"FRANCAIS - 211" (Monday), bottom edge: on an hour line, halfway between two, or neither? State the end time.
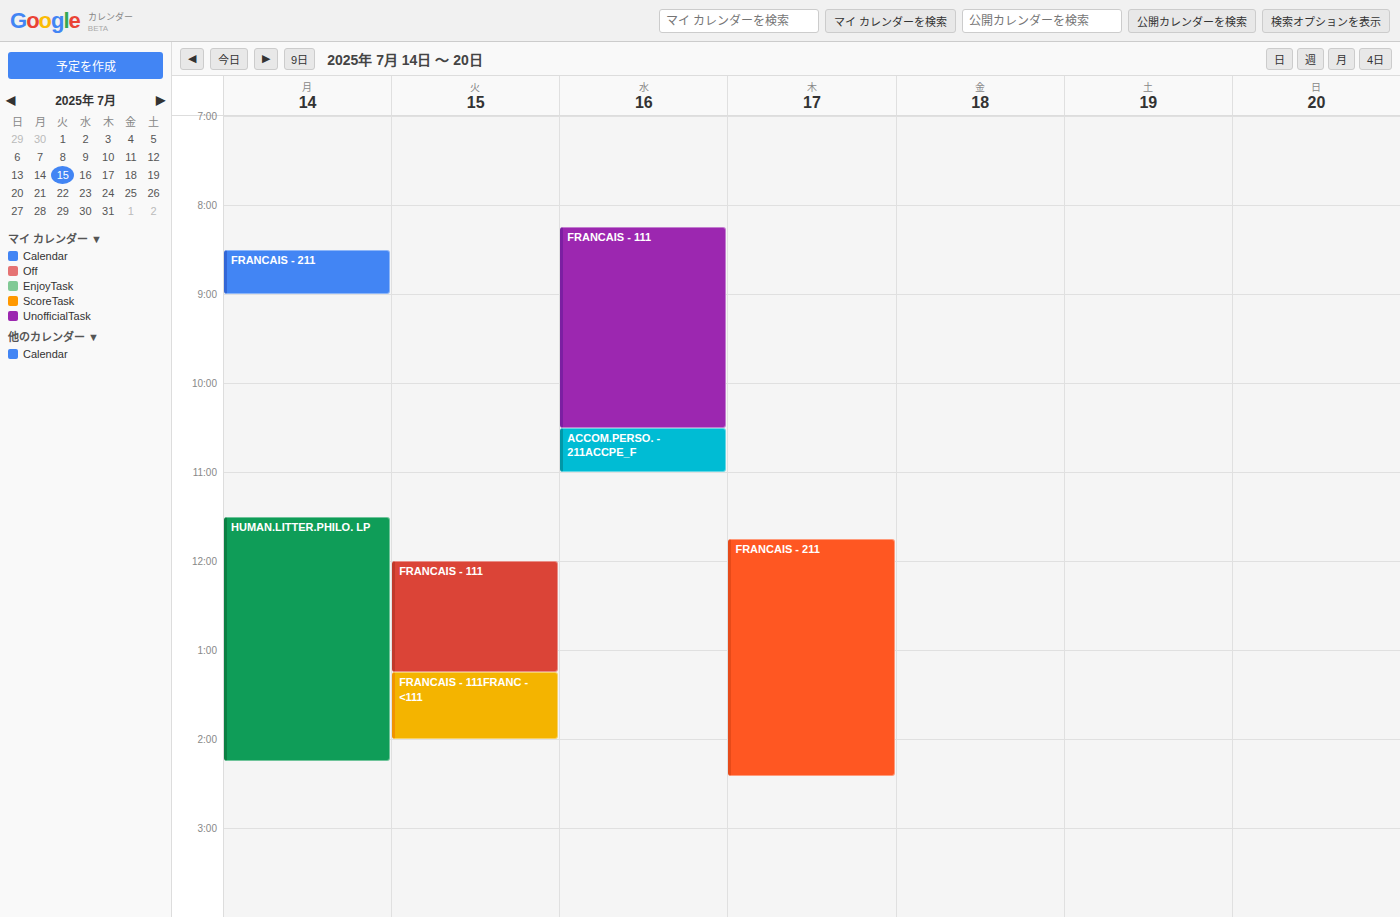
9:00 AM -- exactly on the 9 AM line.